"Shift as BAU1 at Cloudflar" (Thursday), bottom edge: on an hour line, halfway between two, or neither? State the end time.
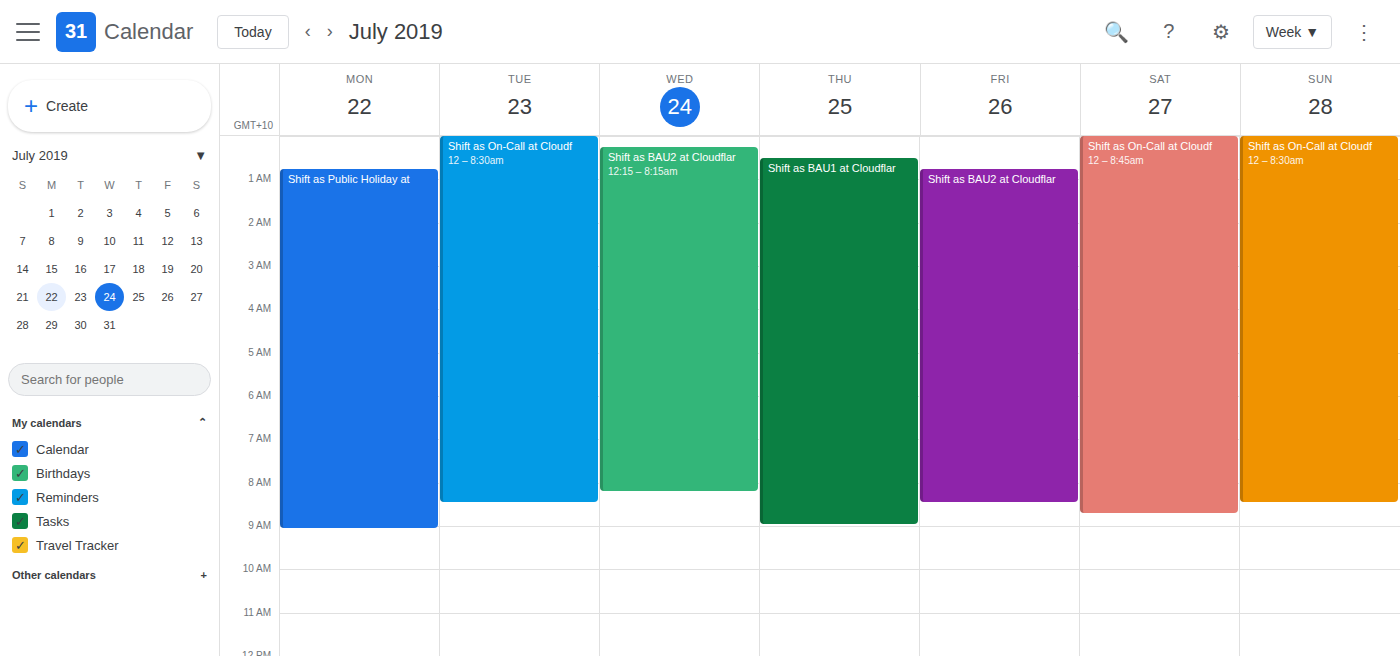
09:00 -- exactly on the 09:00 line.